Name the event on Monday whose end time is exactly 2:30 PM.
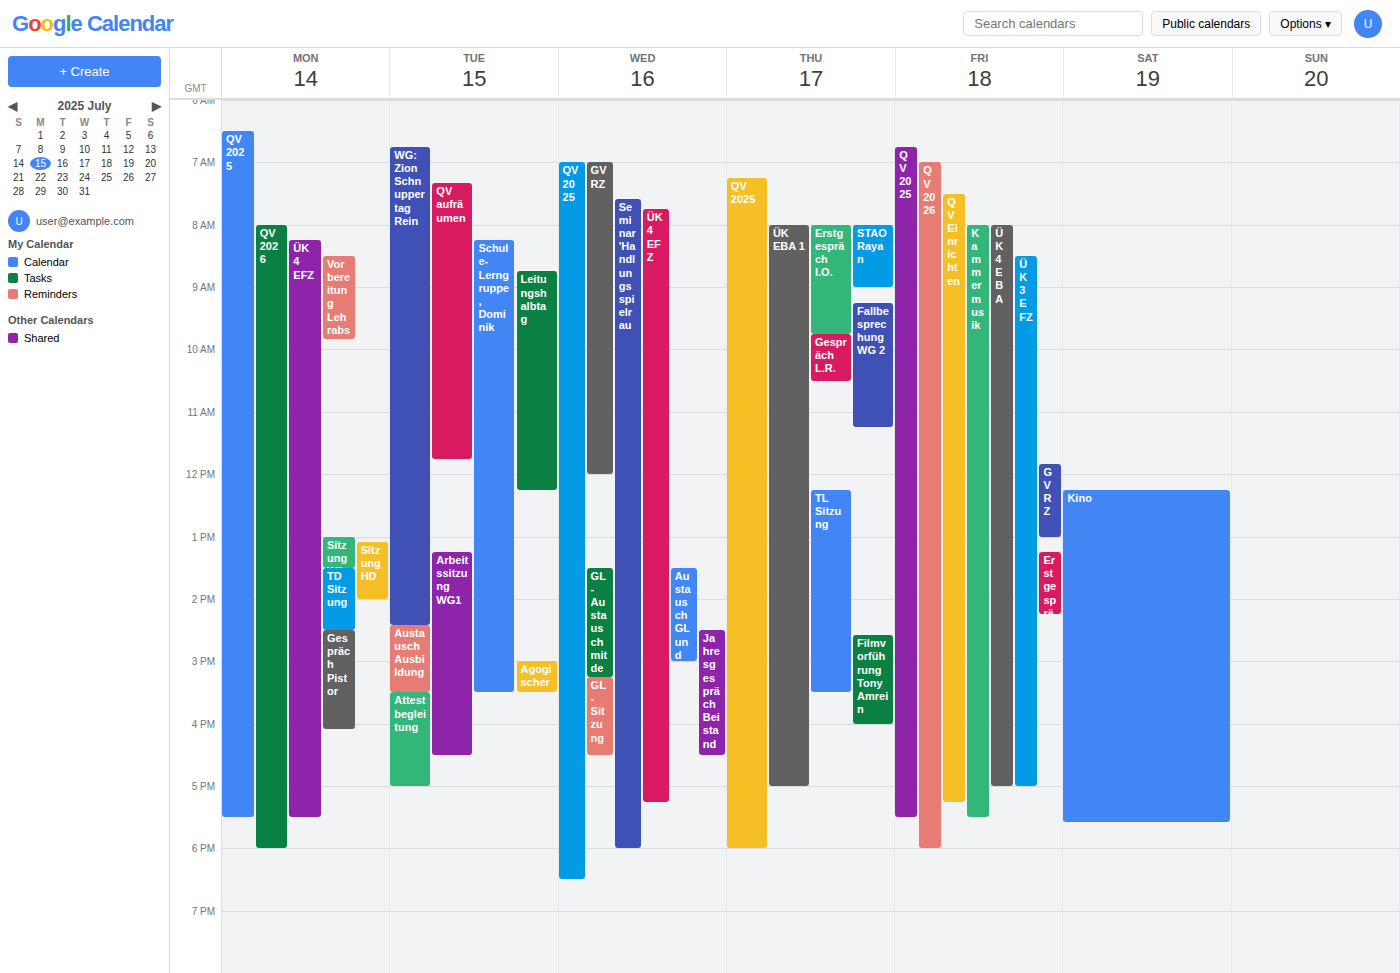
"TD Sitzung"